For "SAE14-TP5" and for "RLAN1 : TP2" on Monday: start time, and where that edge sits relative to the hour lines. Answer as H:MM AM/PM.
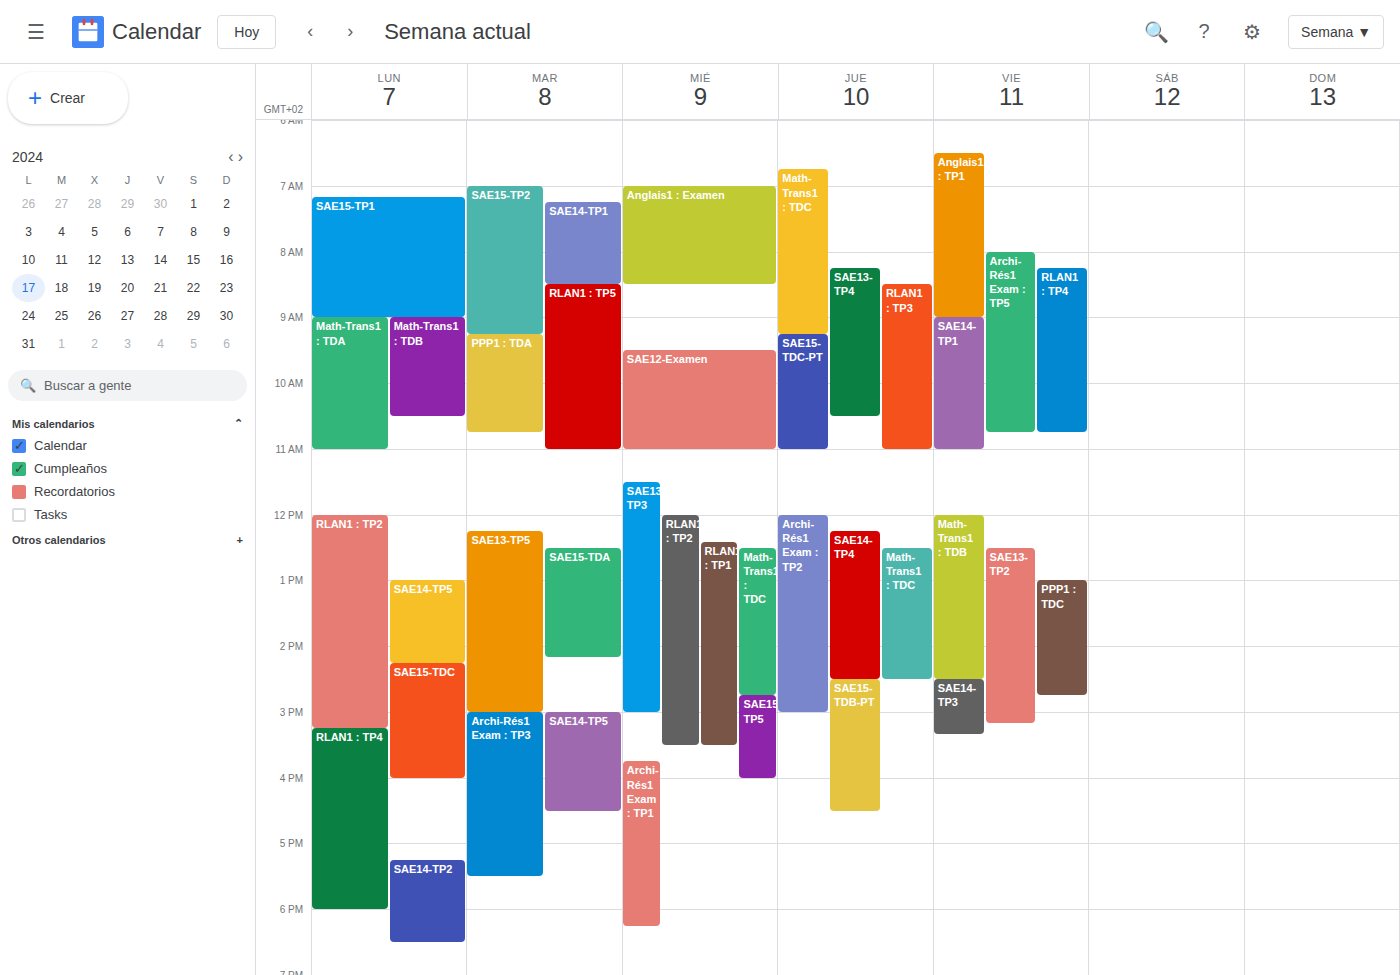
"SAE14-TP5": 1:00 PM, exactly on the 1 PM line. "RLAN1 : TP2": 12:00 PM, exactly on the 12 PM line.